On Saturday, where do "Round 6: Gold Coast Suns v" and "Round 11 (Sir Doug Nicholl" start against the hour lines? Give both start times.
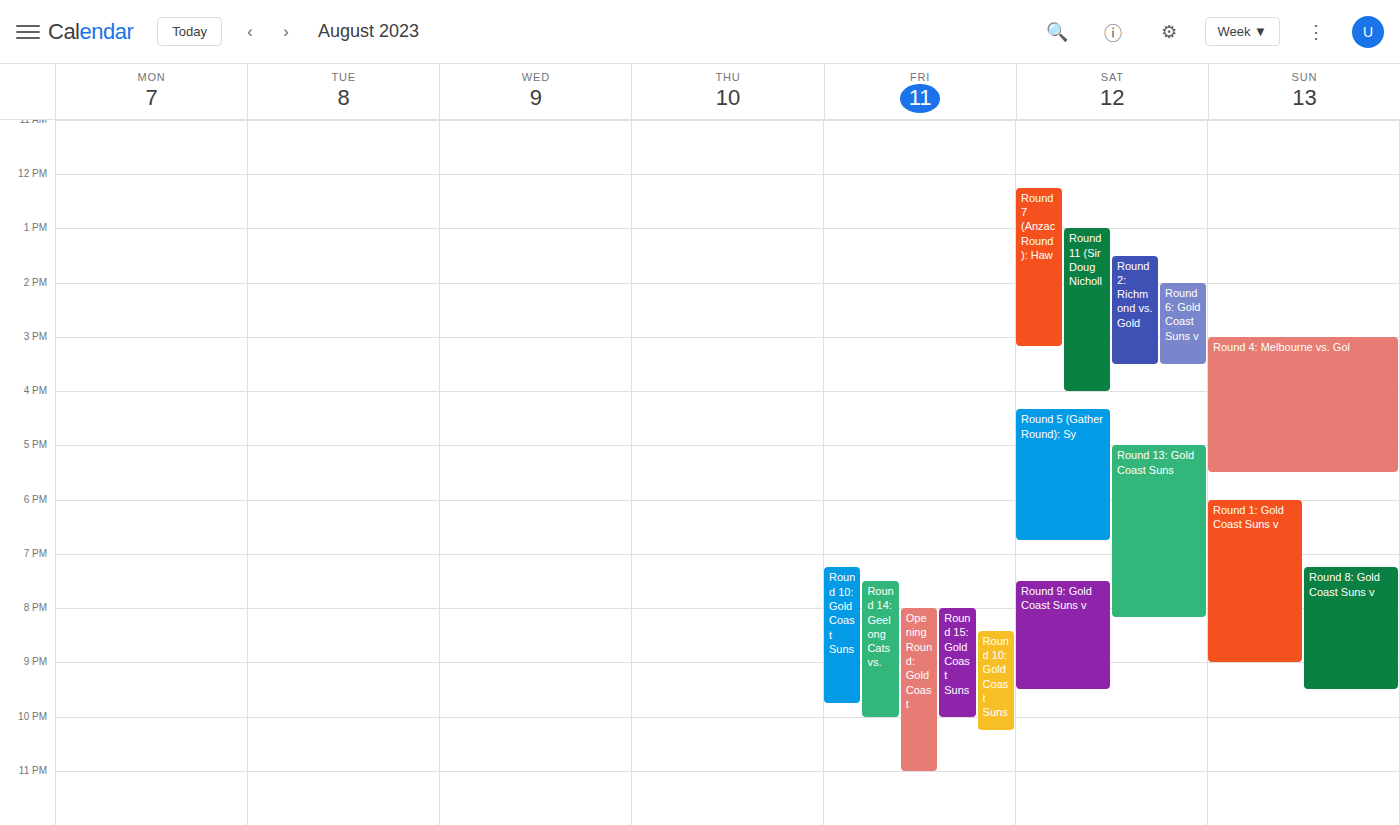
"Round 6: Gold Coast Suns v": 2:00 PM, exactly on the 2 PM line. "Round 11 (Sir Doug Nicholl": 1:00 PM, exactly on the 1 PM line.